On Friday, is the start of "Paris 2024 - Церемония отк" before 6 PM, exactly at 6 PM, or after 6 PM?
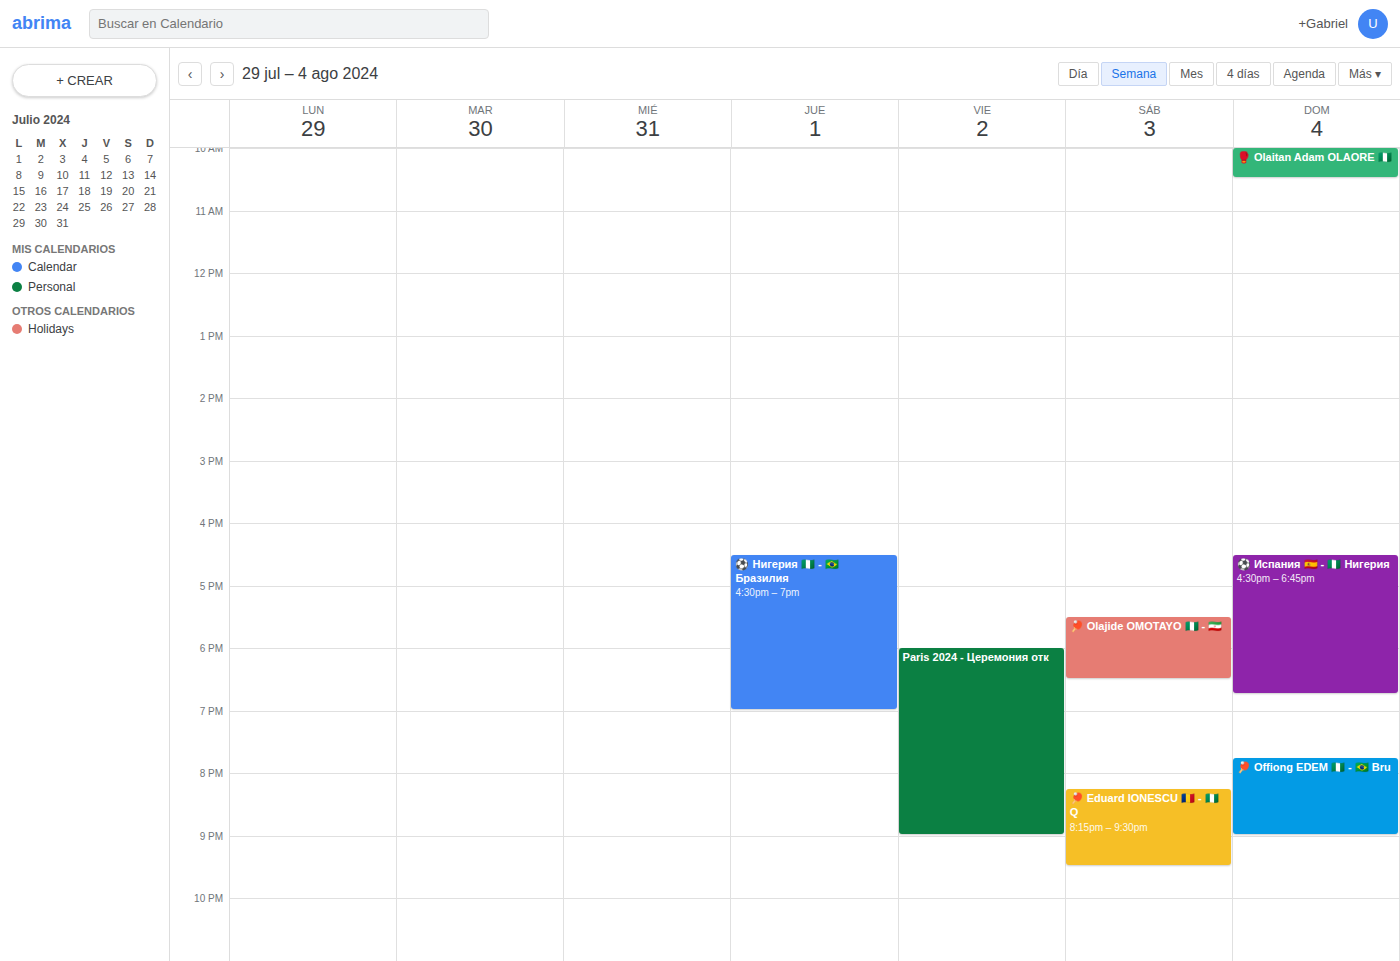
6:00 PM -- exactly at 6 PM, on the 6 PM line.